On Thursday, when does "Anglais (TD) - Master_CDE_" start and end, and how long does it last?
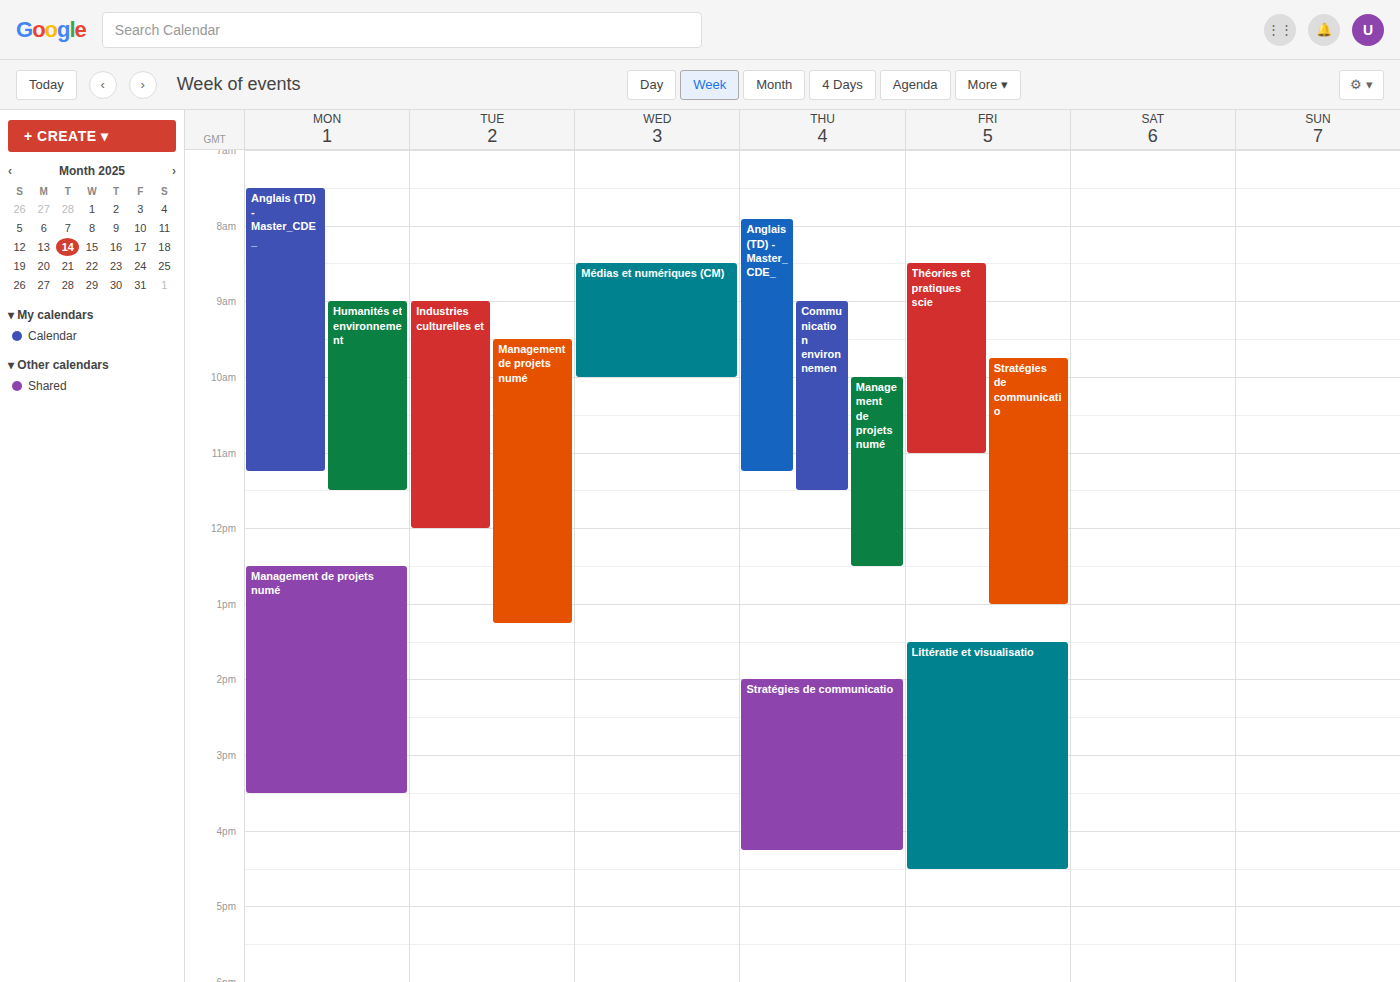
7:55 AM to 11:15 AM, 3 hours 20 minutes